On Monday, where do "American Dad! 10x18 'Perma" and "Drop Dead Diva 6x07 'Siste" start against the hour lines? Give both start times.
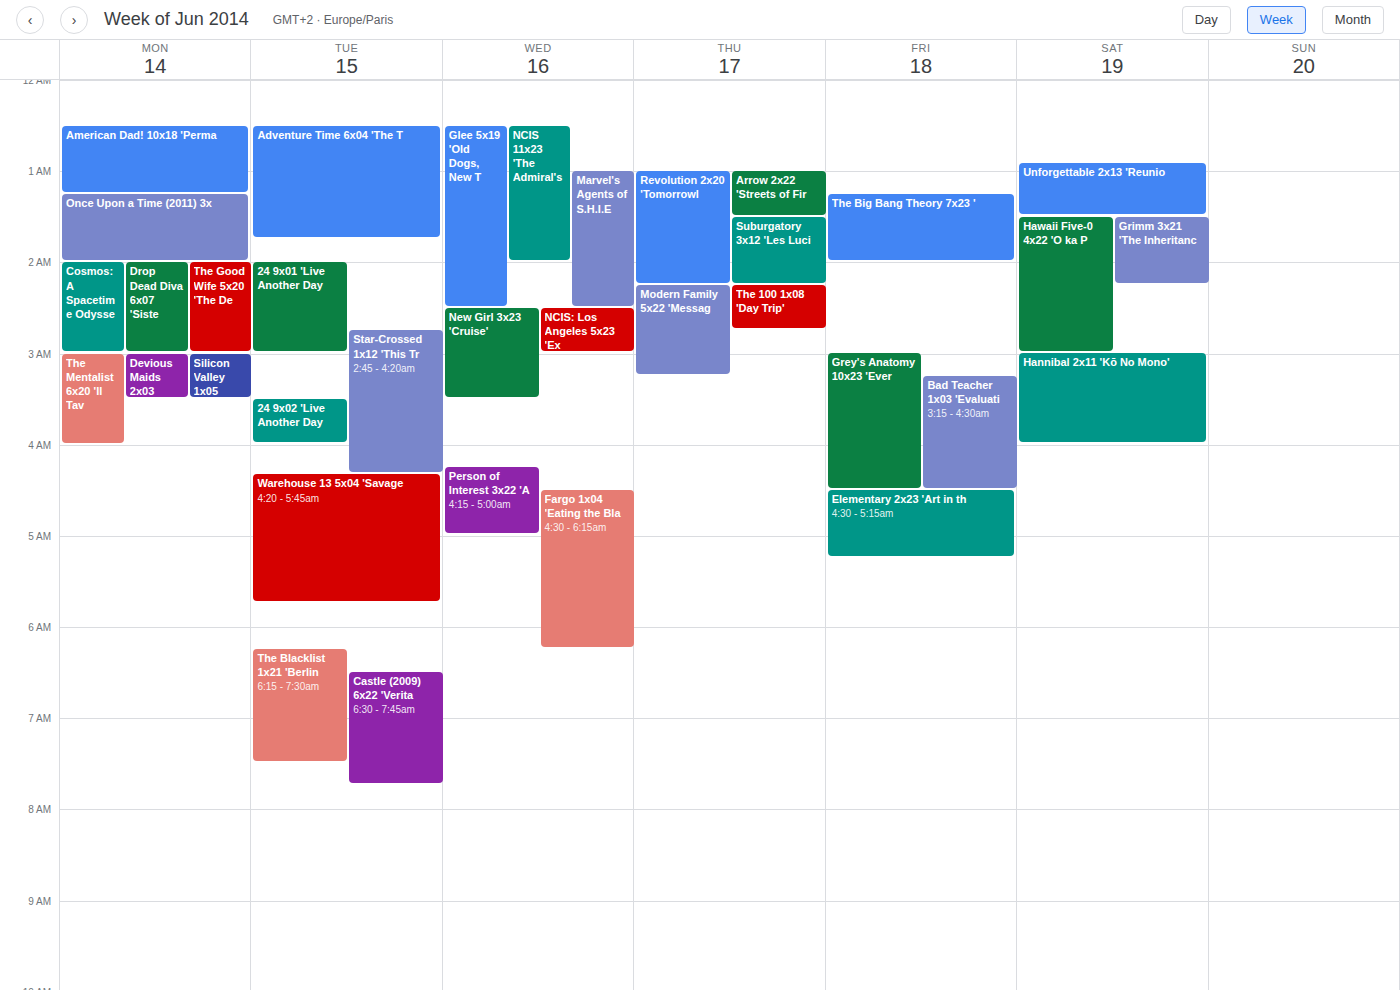
"American Dad! 10x18 'Perma": 12:30 AM, halfway between the 12 AM and 1 AM lines. "Drop Dead Diva 6x07 'Siste": 2:00 AM, exactly on the 2 AM line.